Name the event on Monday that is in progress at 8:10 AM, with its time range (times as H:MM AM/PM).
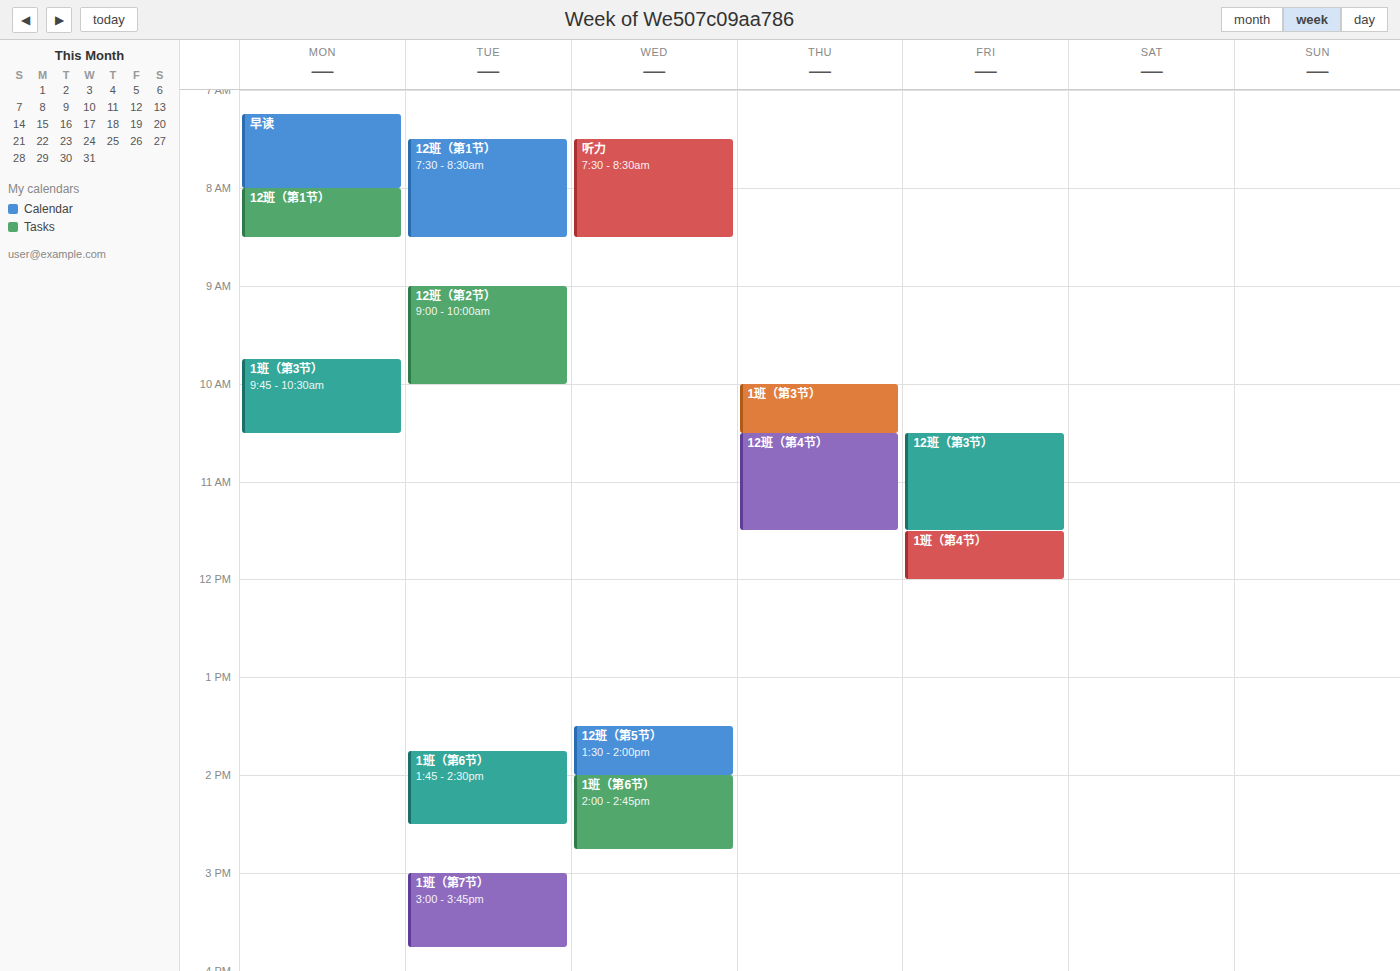
"12班（第1节）", 8:00 AM to 8:30 AM